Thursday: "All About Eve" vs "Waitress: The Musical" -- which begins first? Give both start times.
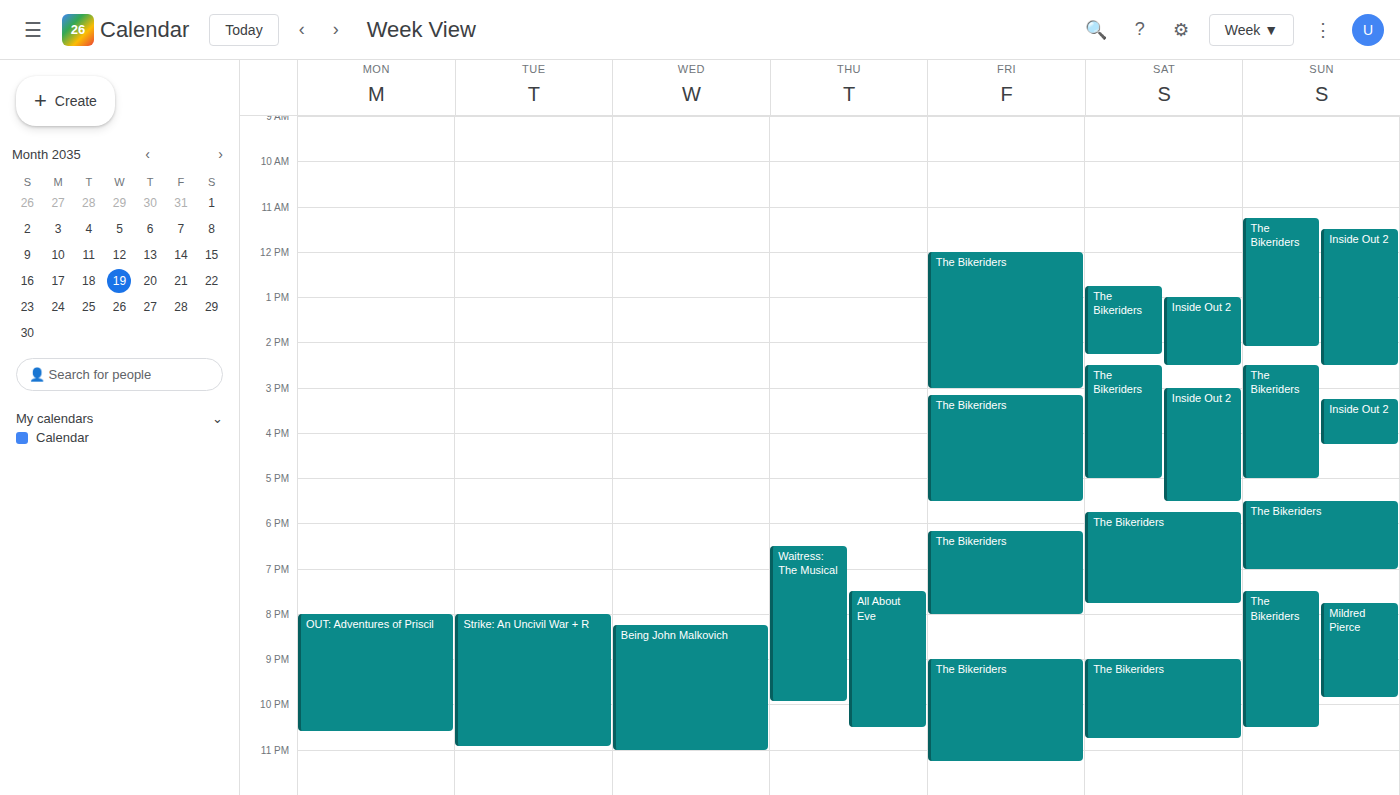
"Waitress: The Musical" 6:30 PM; "All About Eve" 7:30 PM.